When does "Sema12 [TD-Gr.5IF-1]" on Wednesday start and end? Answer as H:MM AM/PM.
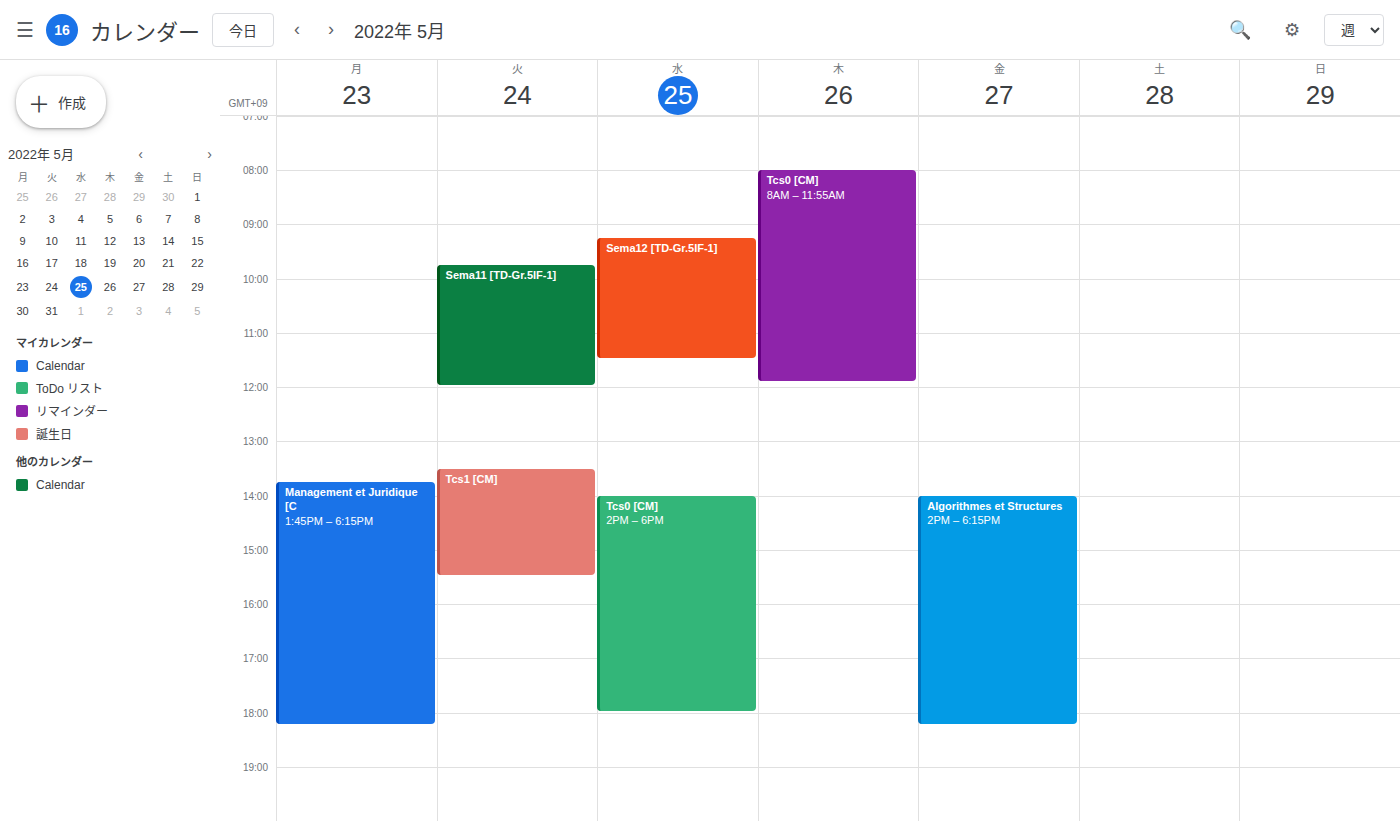
9:15 AM to 11:30 AM